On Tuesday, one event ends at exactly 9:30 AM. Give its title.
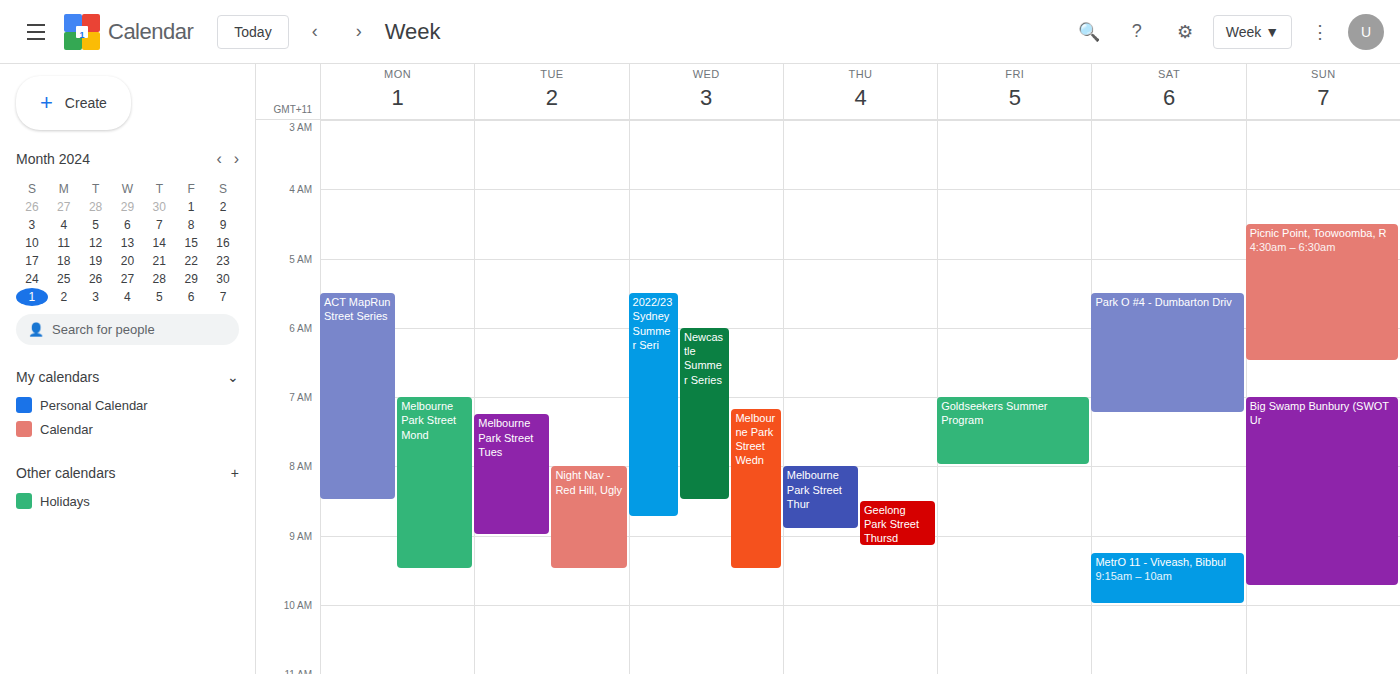
"Night Nav - Red Hill, Ugly"